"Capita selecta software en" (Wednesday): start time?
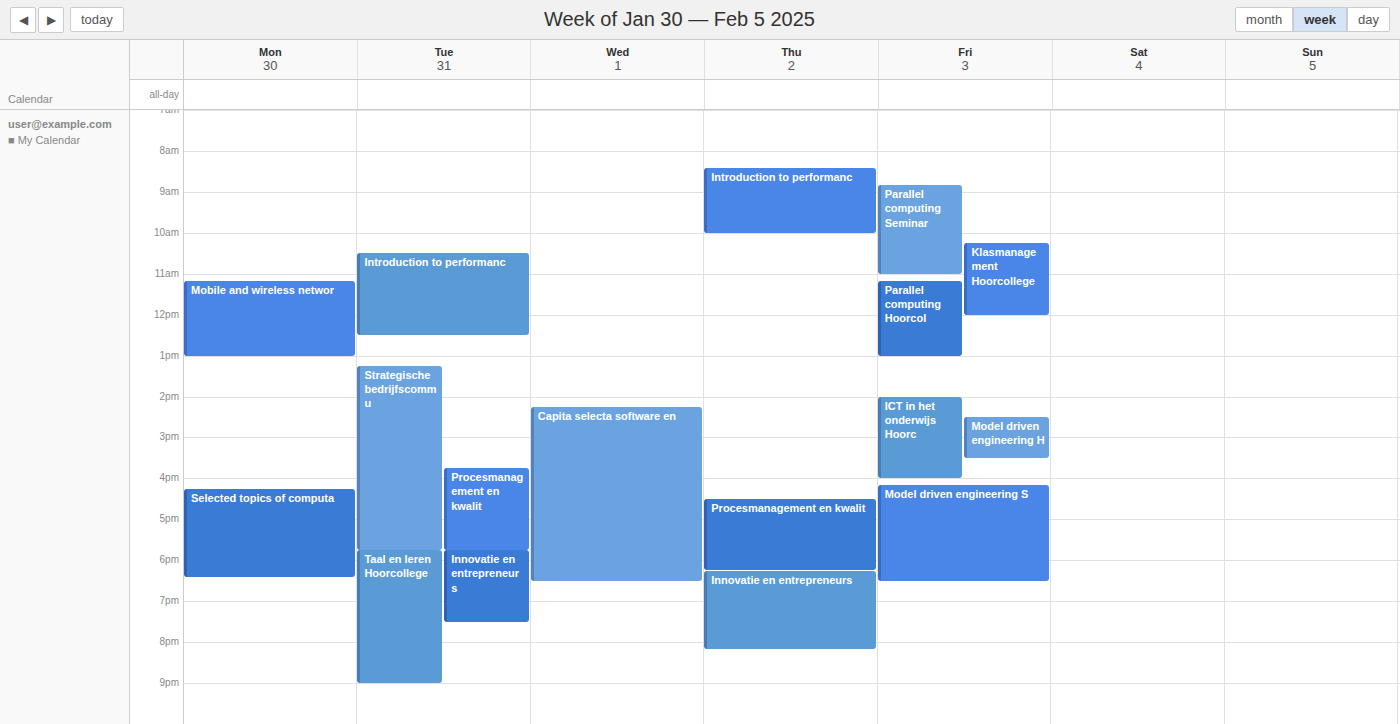
2:15 PM